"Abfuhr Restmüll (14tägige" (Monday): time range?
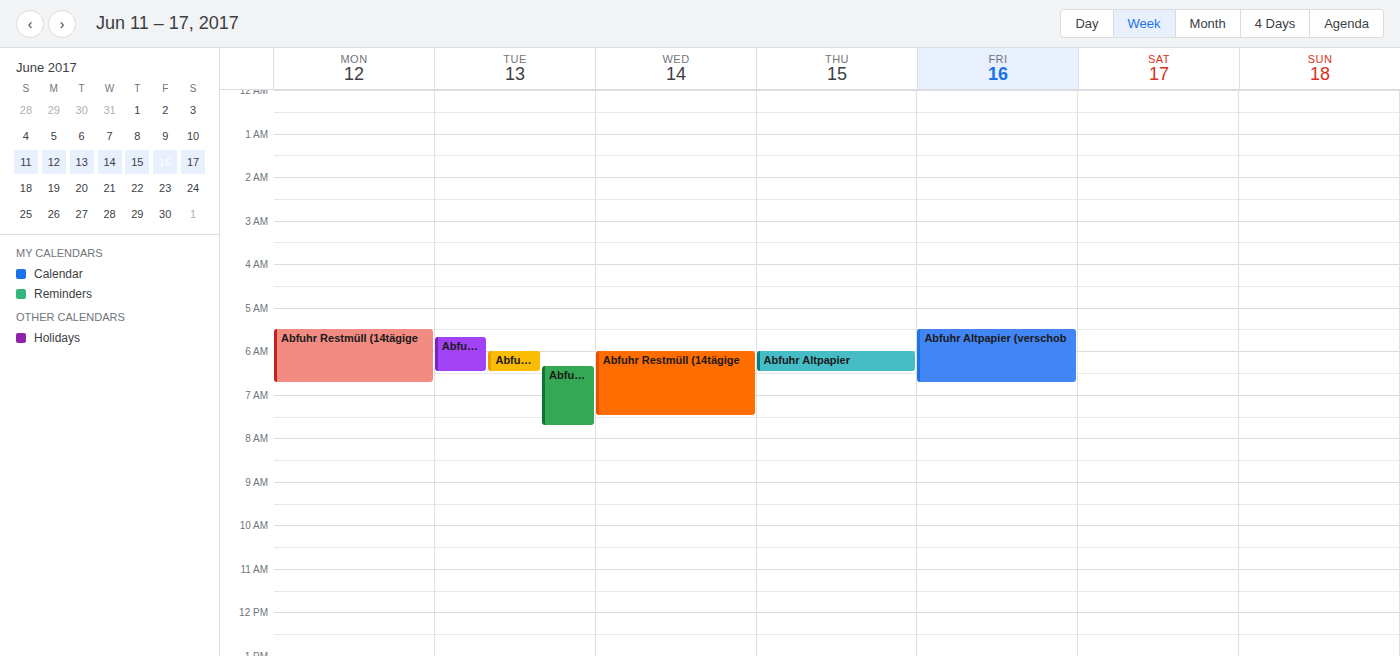
5:30 AM to 6:45 AM